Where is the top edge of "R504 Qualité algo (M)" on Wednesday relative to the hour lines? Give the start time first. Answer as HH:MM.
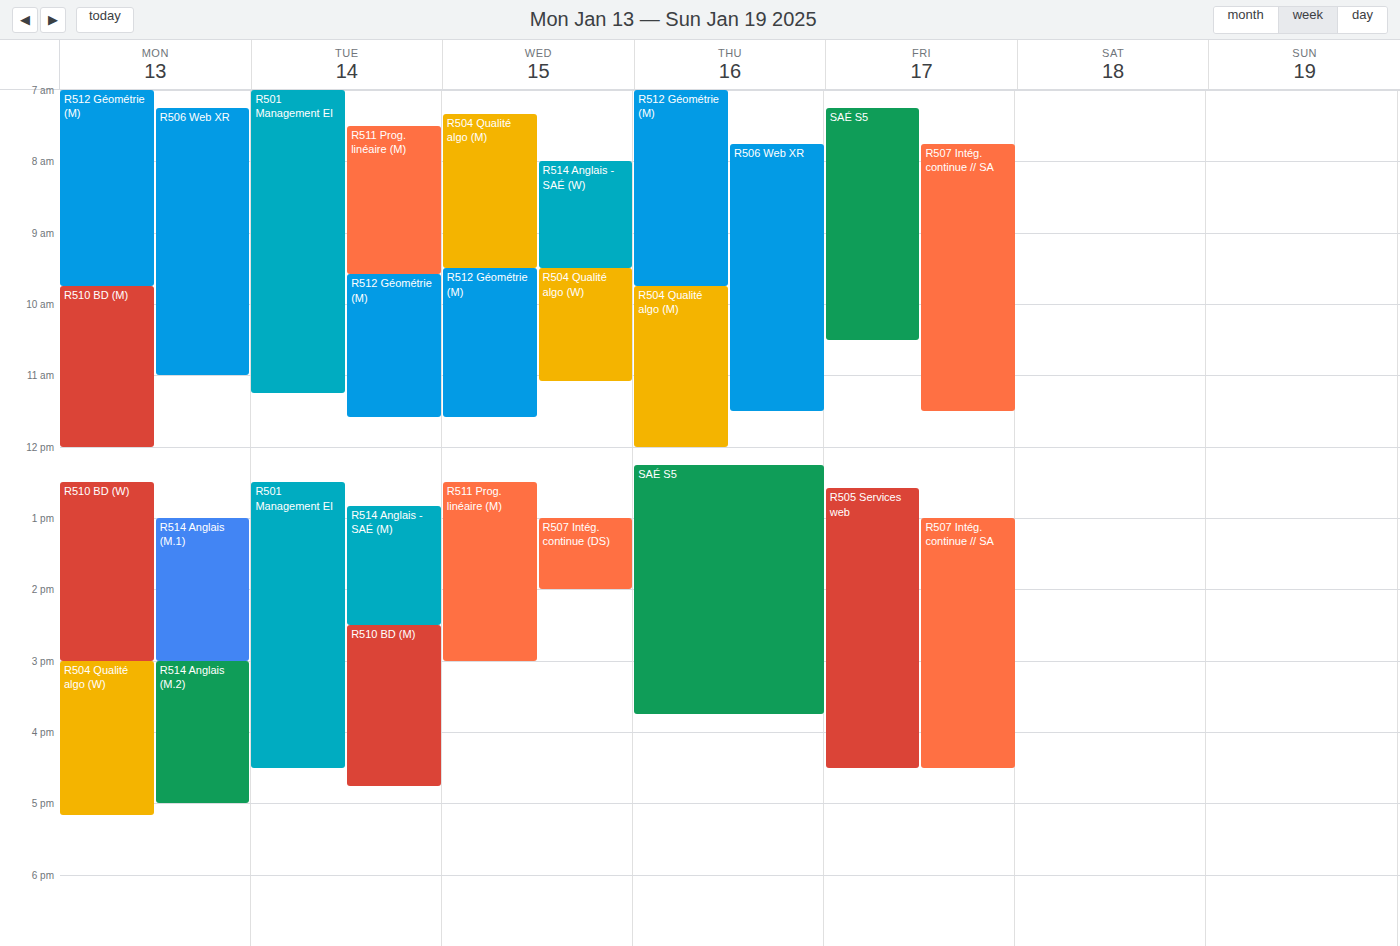
07:20 -- neither: 20 minutes below the 07:00 line and 40 minutes above the 08:00 line.